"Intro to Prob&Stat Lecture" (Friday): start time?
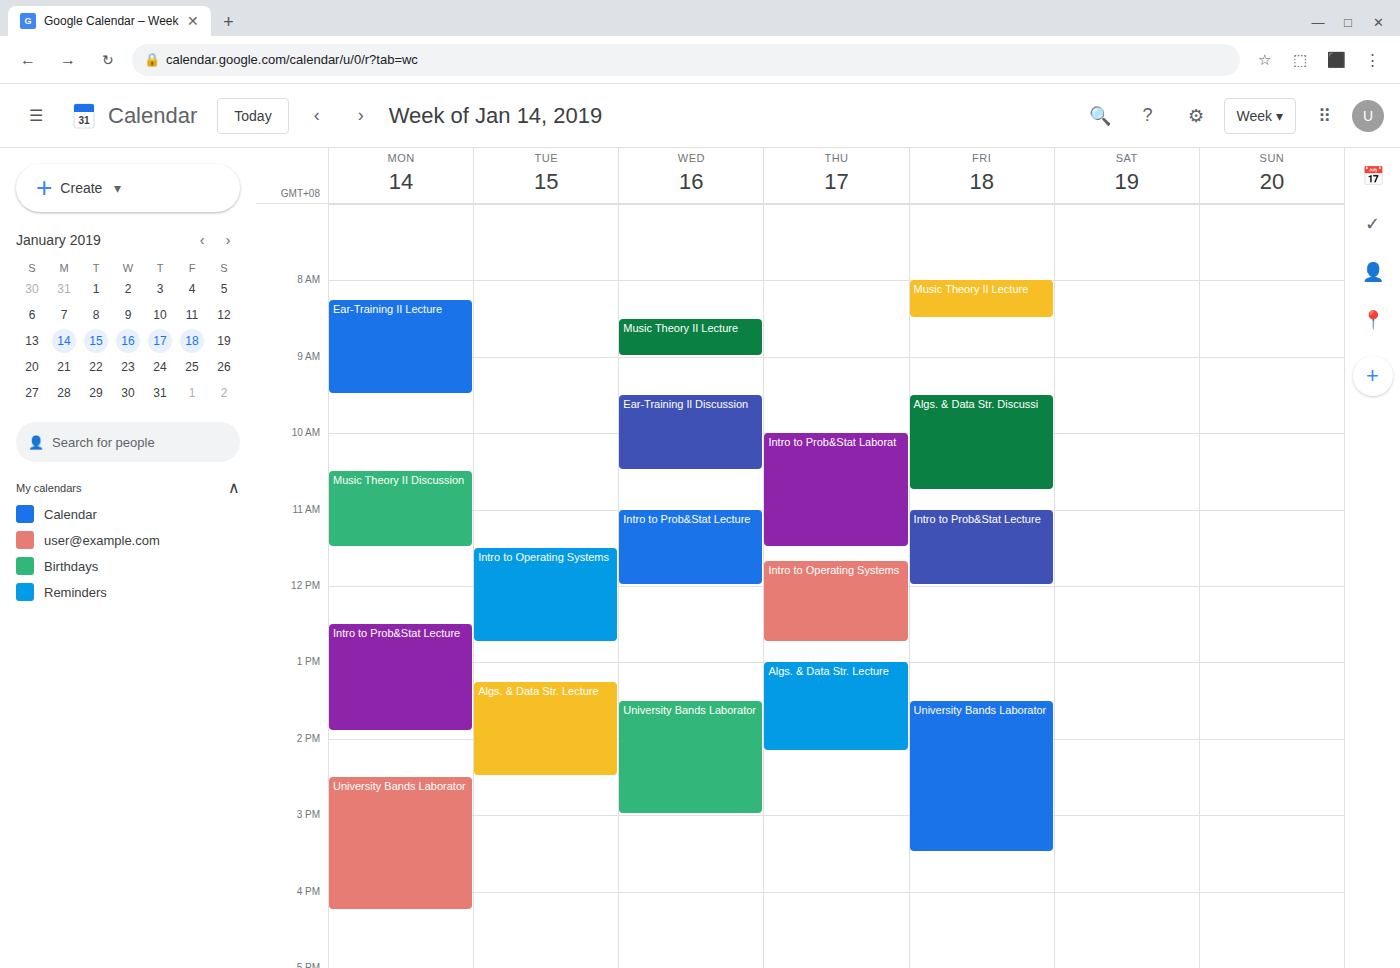
11:00 AM